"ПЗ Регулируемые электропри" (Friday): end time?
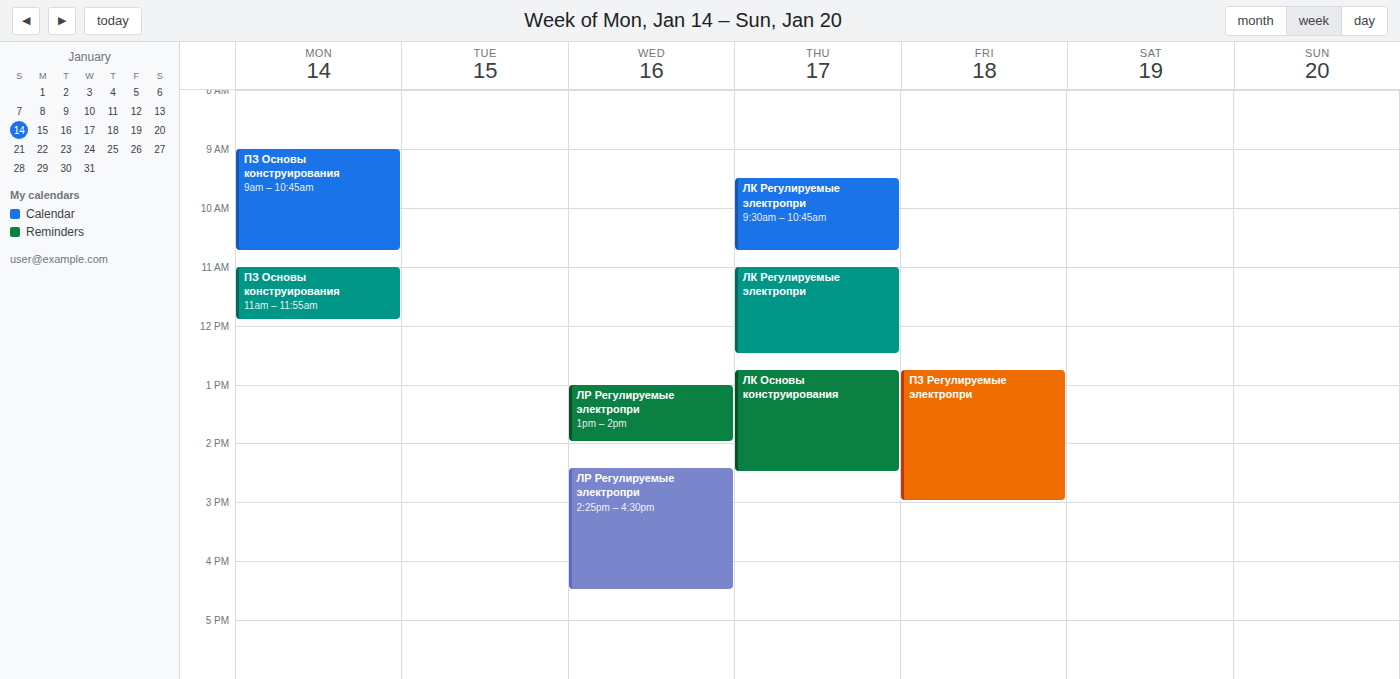
3:00 PM